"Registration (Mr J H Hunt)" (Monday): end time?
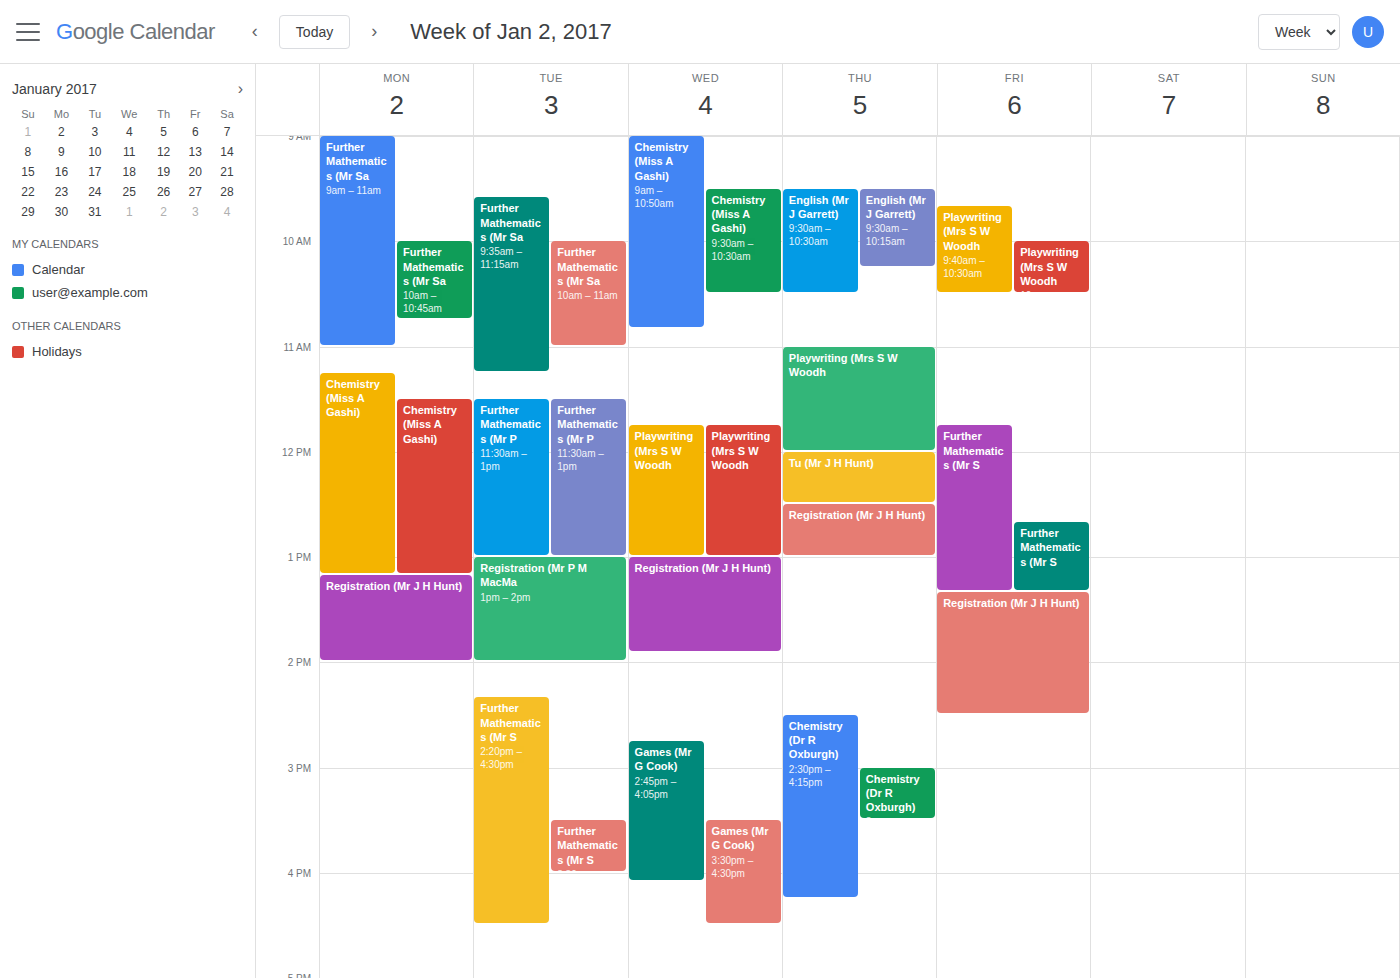
14:00